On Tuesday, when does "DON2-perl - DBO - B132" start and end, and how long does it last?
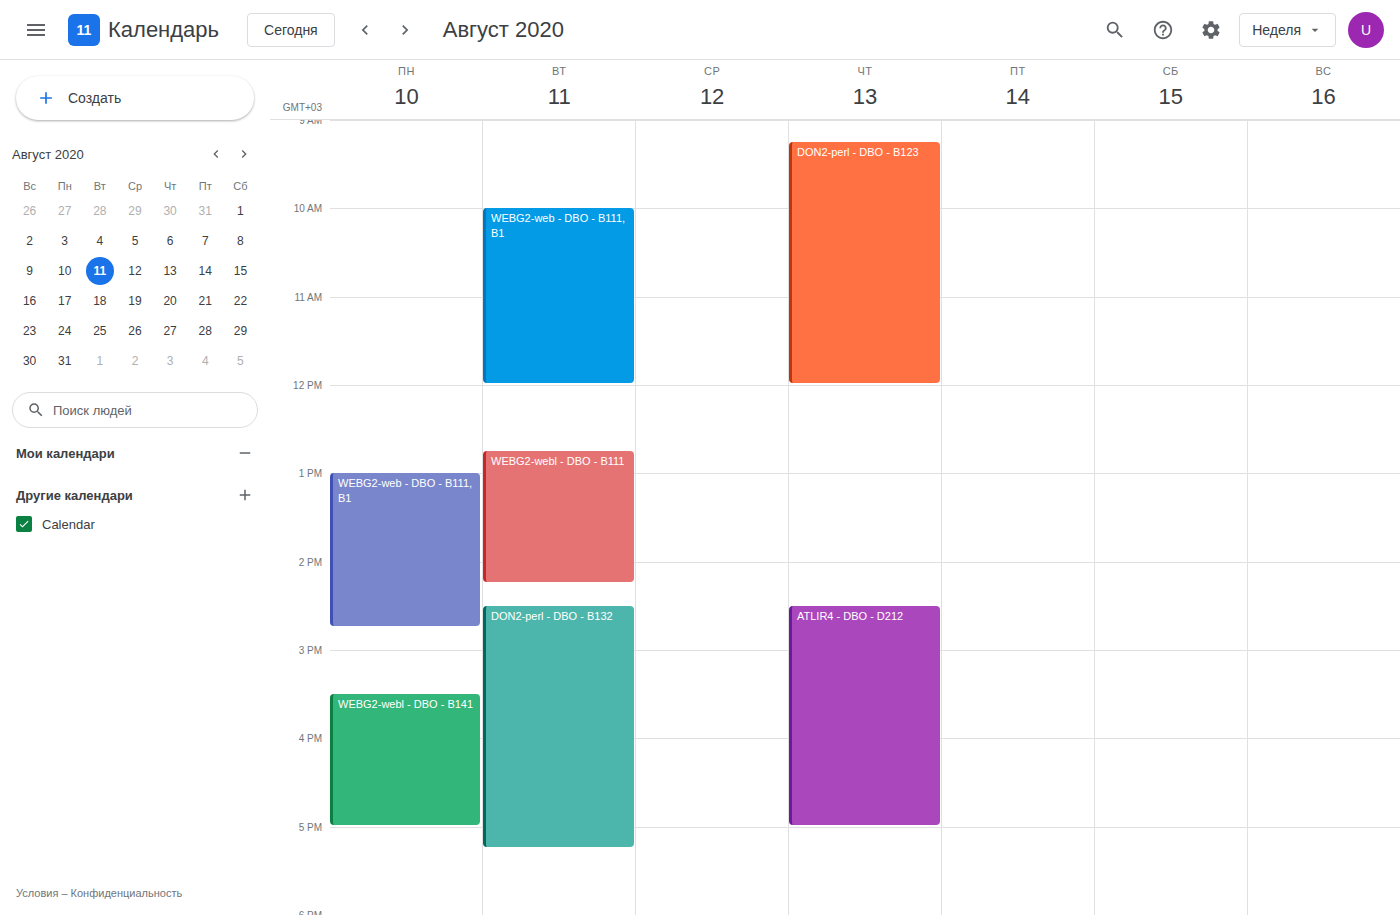
14:30 to 17:15, 2 hours 45 minutes